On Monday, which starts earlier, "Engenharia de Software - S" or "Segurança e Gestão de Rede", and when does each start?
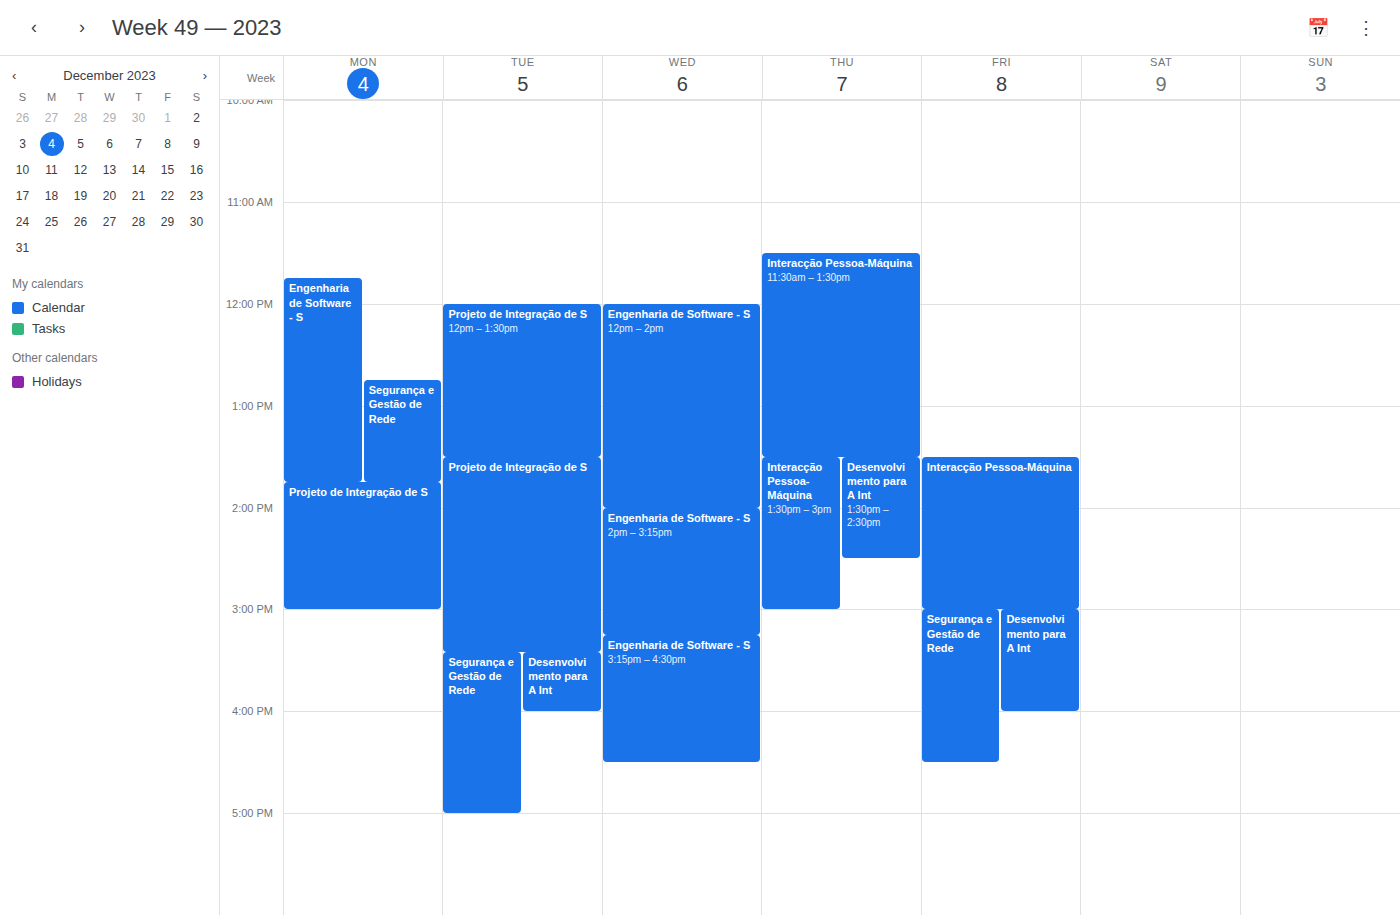
"Engenharia de Software - S" 11:45; "Segurança e Gestão de Rede" 12:45.